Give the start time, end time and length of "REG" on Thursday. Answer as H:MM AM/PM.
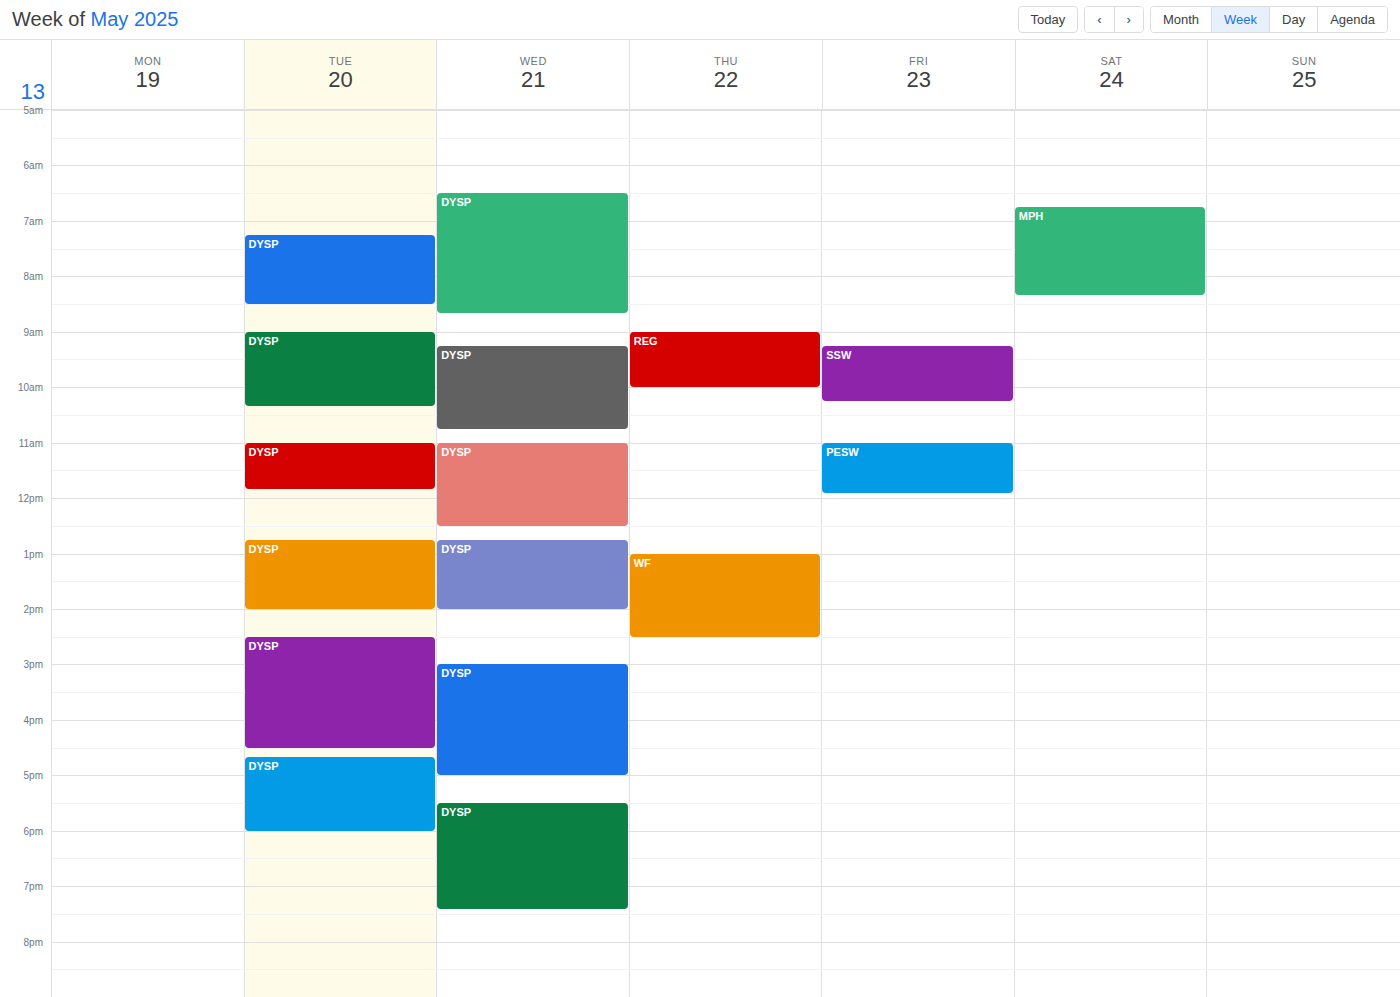
9:00 AM to 10:00 AM, 1 hour